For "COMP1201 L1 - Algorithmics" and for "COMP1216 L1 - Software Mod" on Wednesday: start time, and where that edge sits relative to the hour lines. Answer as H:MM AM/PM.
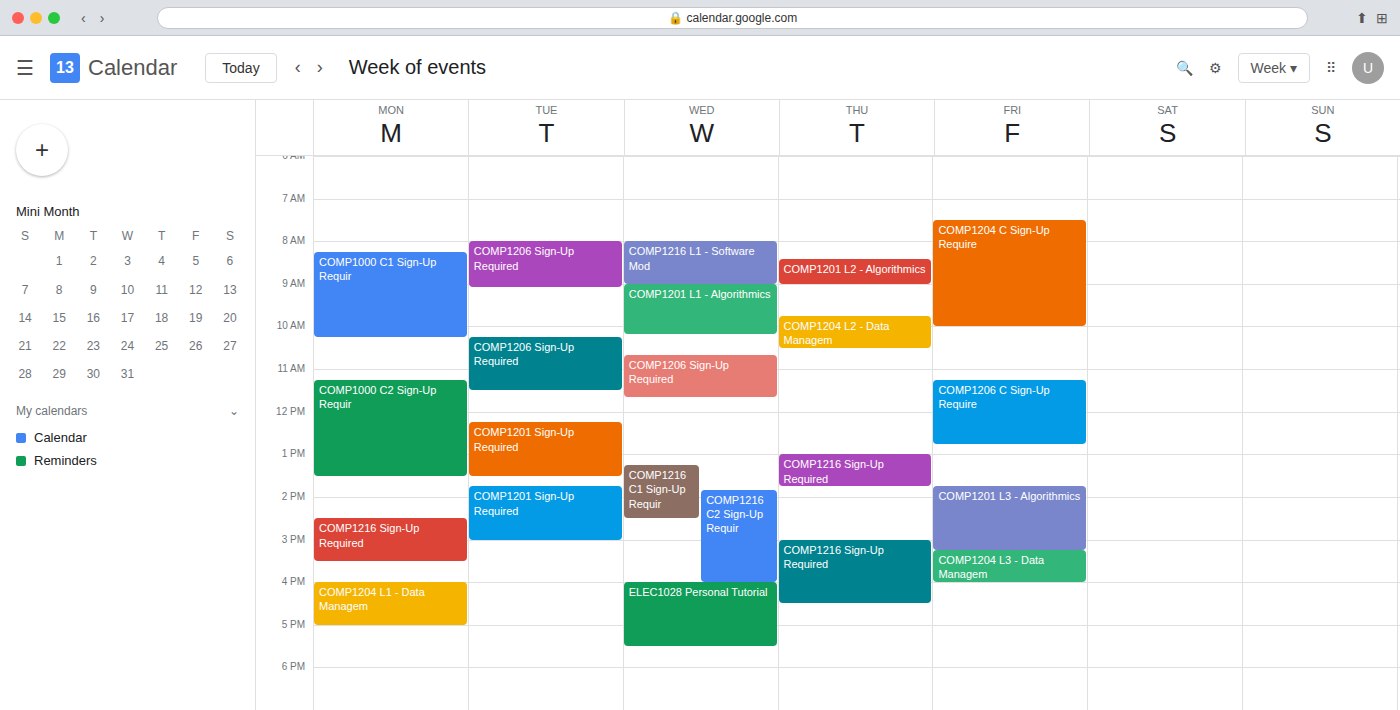
"COMP1201 L1 - Algorithmics": 9:00 AM, exactly on the 9 AM line. "COMP1216 L1 - Software Mod": 8:00 AM, exactly on the 8 AM line.